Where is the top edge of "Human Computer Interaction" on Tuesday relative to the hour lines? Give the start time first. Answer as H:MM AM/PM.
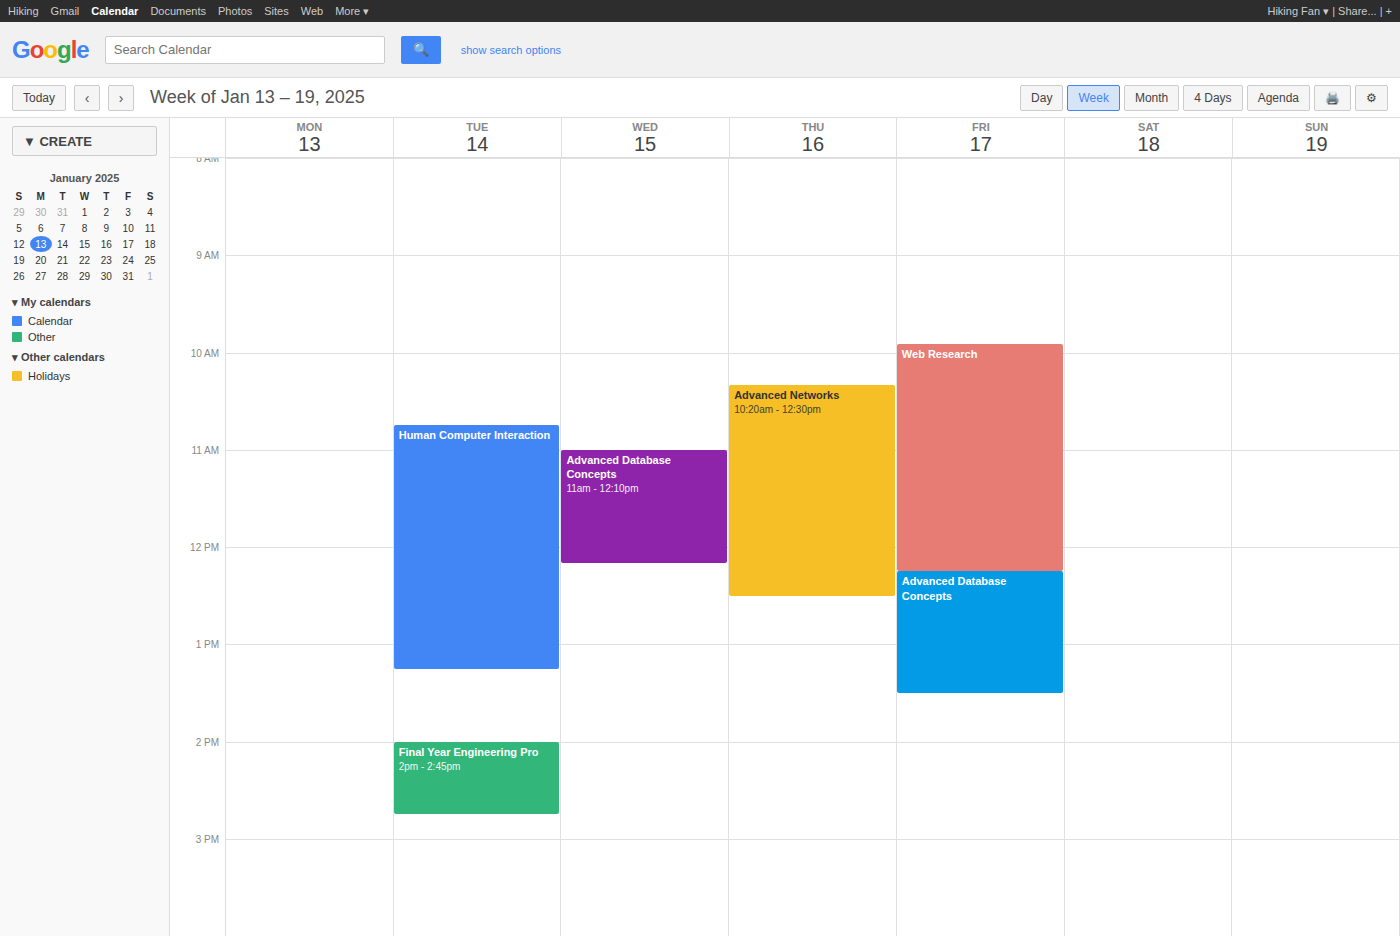
10:45 AM -- neither: three quarters of the way from the 10 AM line to the 11 AM line.